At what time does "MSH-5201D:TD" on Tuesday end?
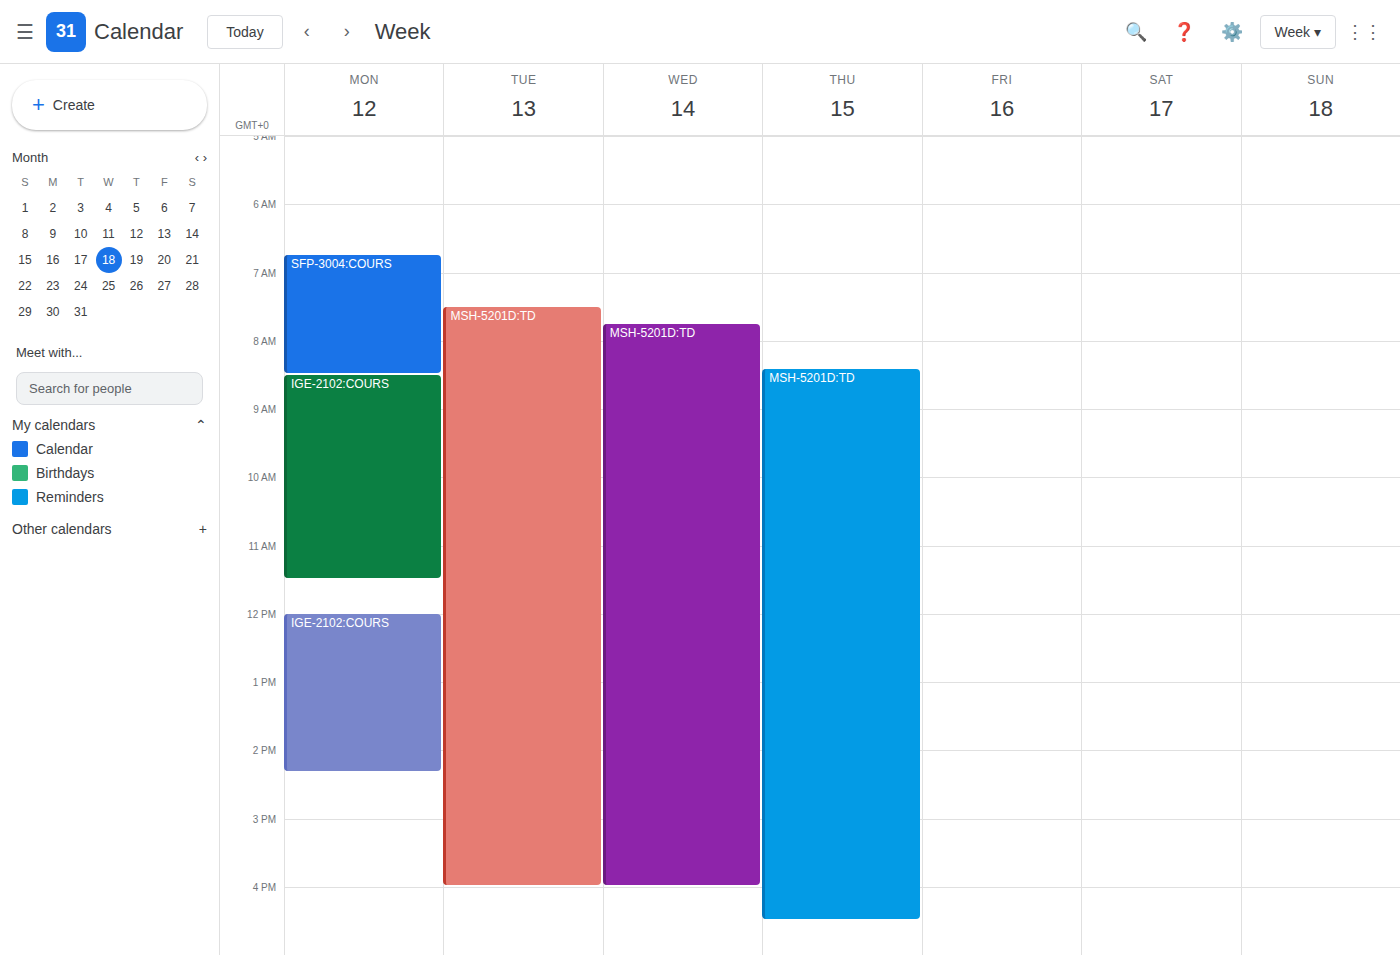
4:00 PM